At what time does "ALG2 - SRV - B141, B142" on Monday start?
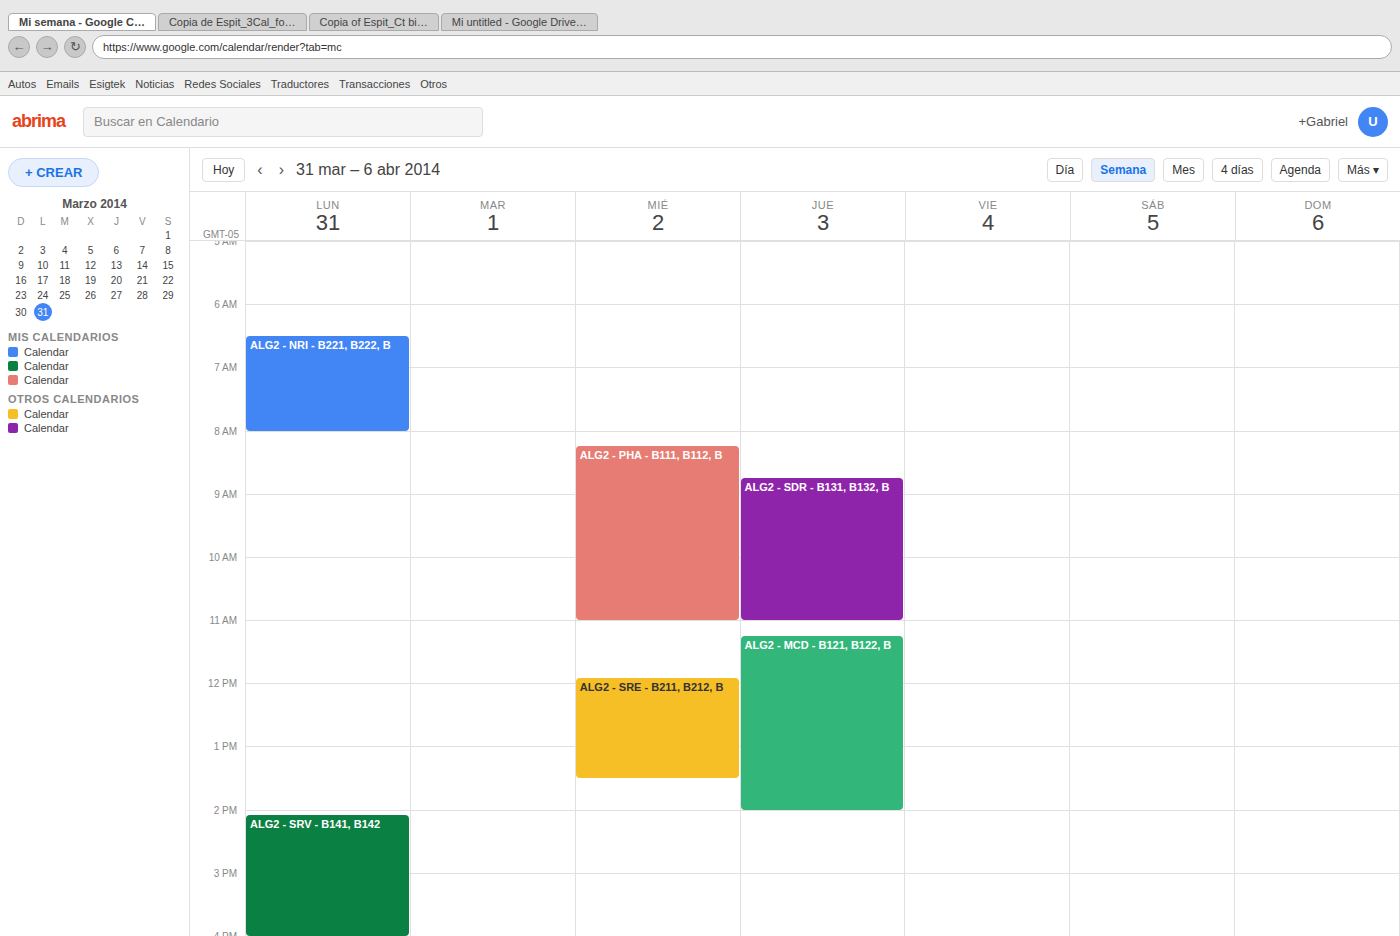
2:05 PM